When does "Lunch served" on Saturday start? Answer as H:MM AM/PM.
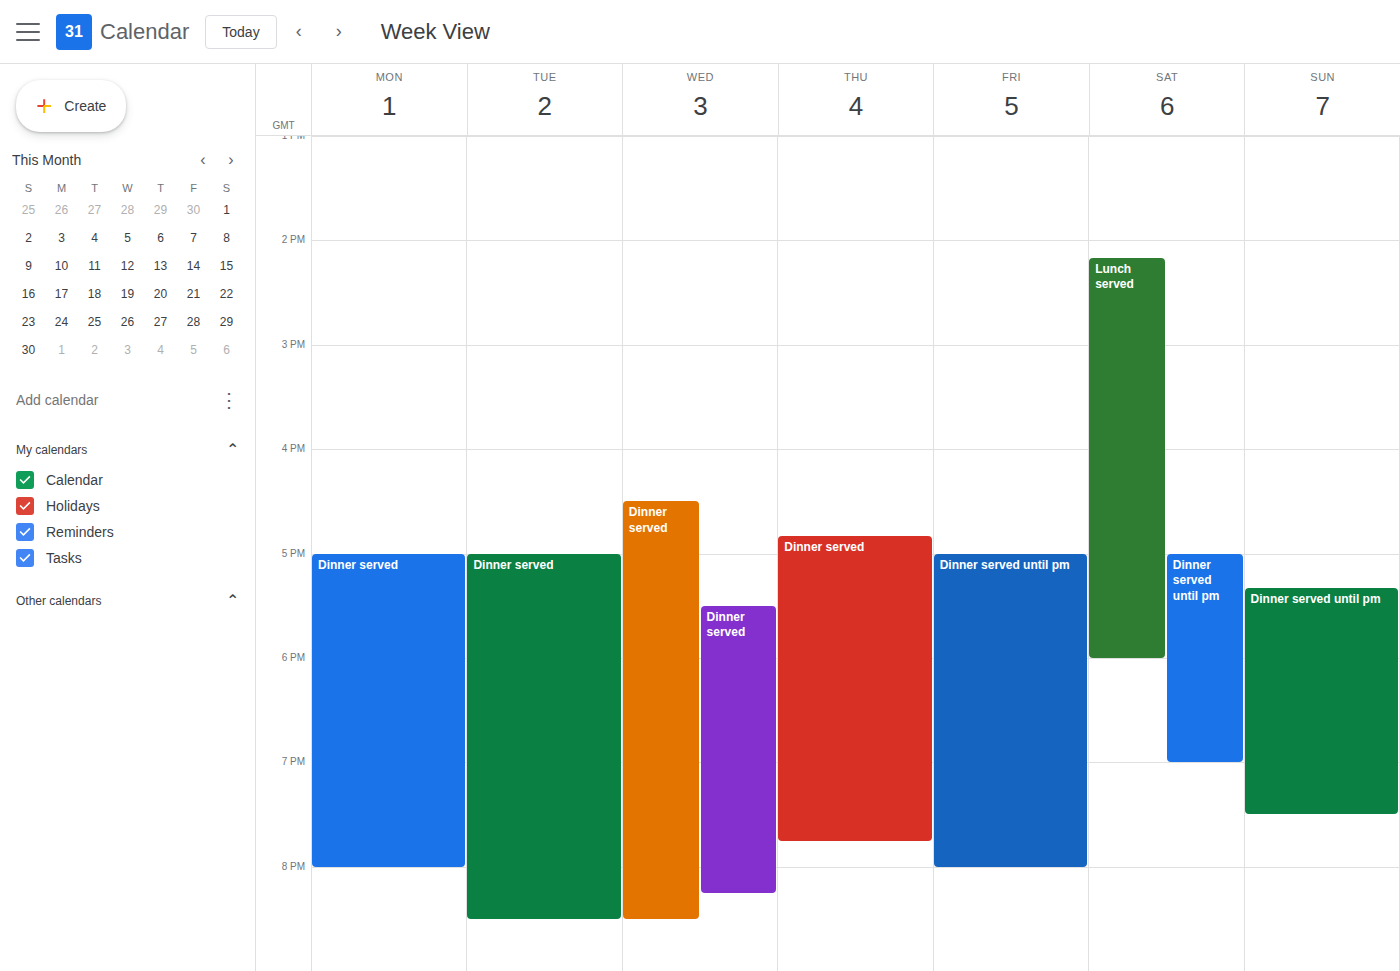
2:10 PM